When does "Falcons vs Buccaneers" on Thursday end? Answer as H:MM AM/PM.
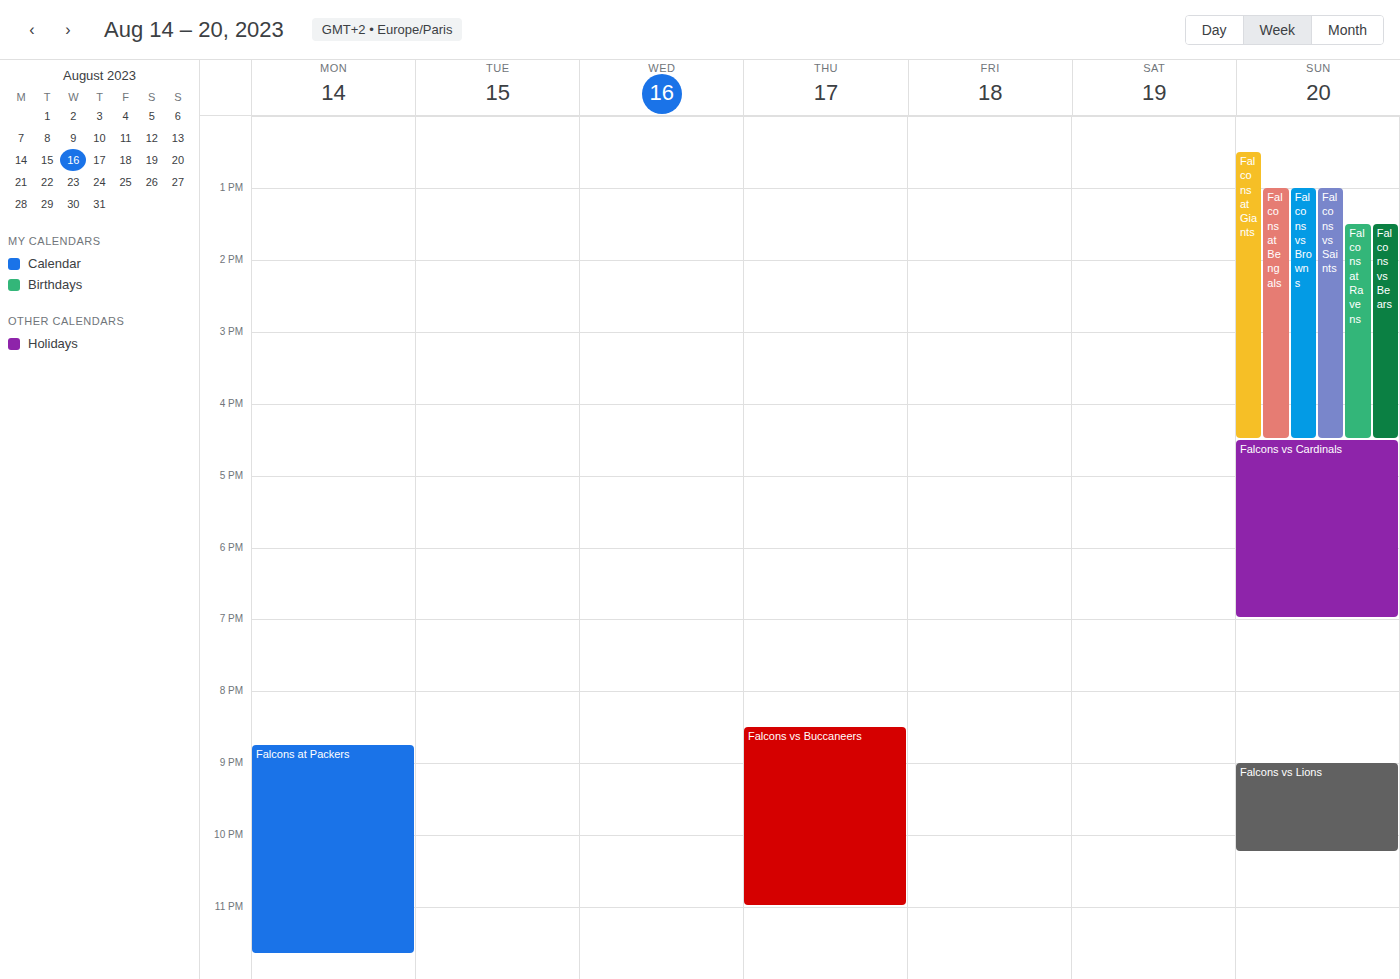
11:00 PM